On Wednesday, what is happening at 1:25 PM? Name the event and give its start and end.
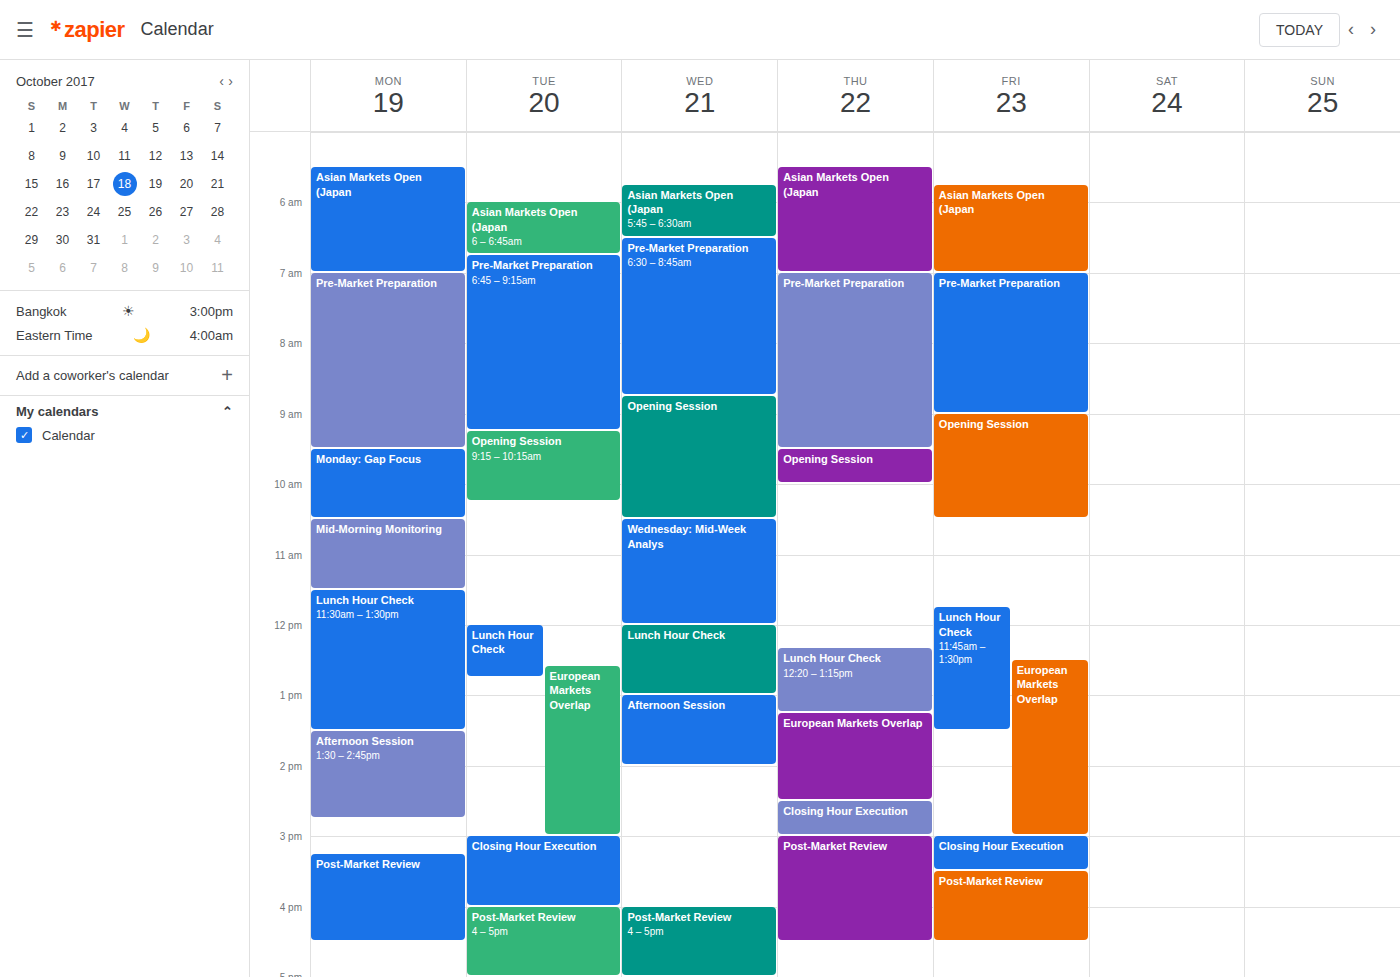
"Afternoon Session", 1:00 PM to 2:00 PM